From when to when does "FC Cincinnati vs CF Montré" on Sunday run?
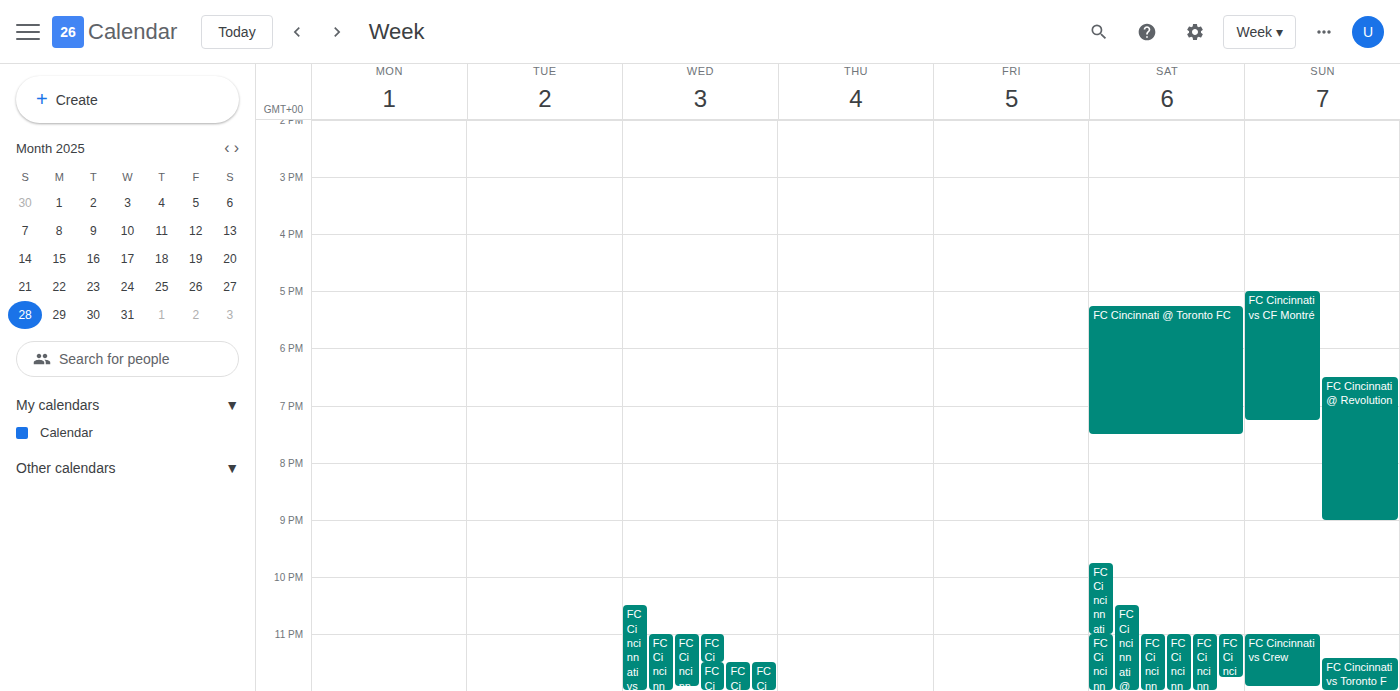
5:00 PM to 7:15 PM